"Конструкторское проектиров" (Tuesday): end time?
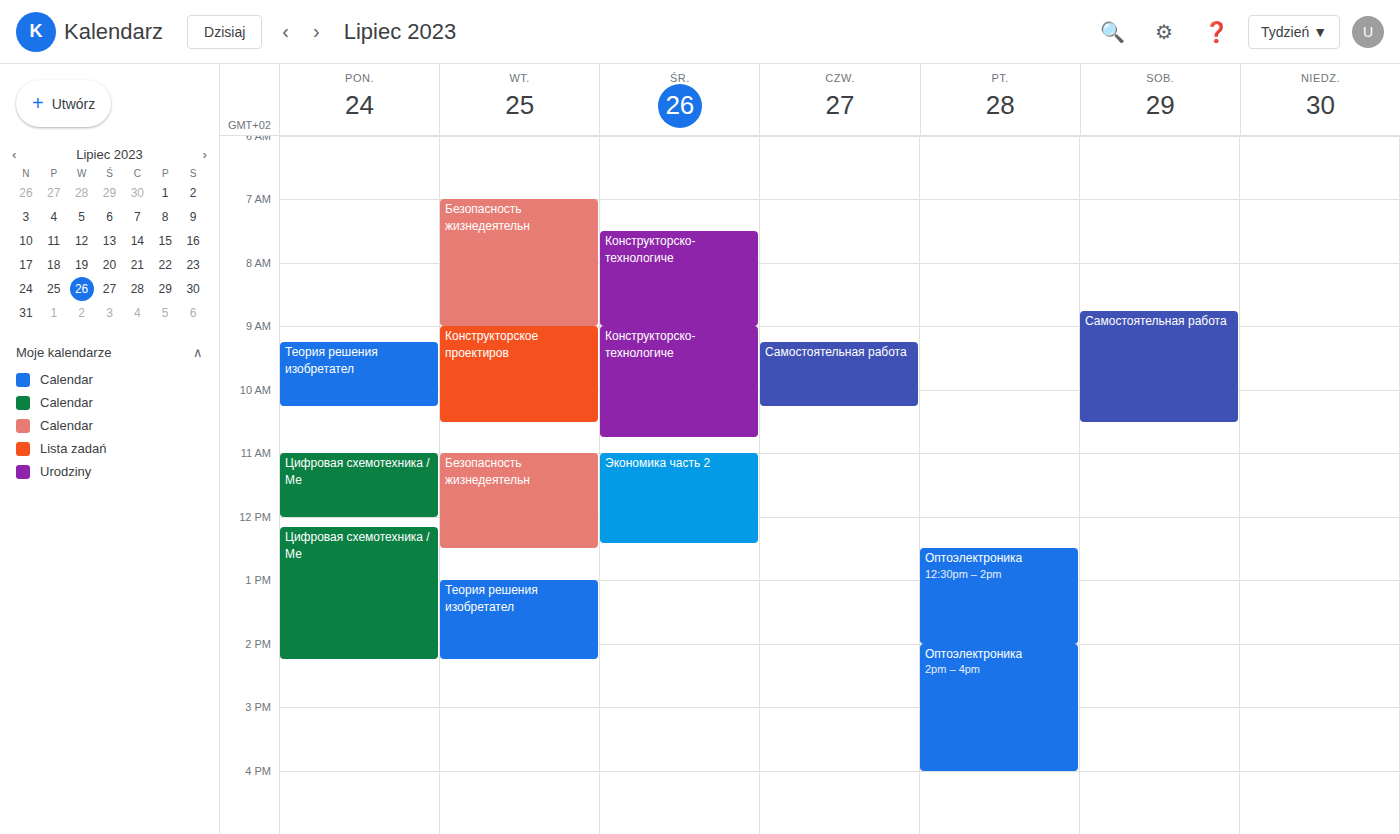
10:30 AM